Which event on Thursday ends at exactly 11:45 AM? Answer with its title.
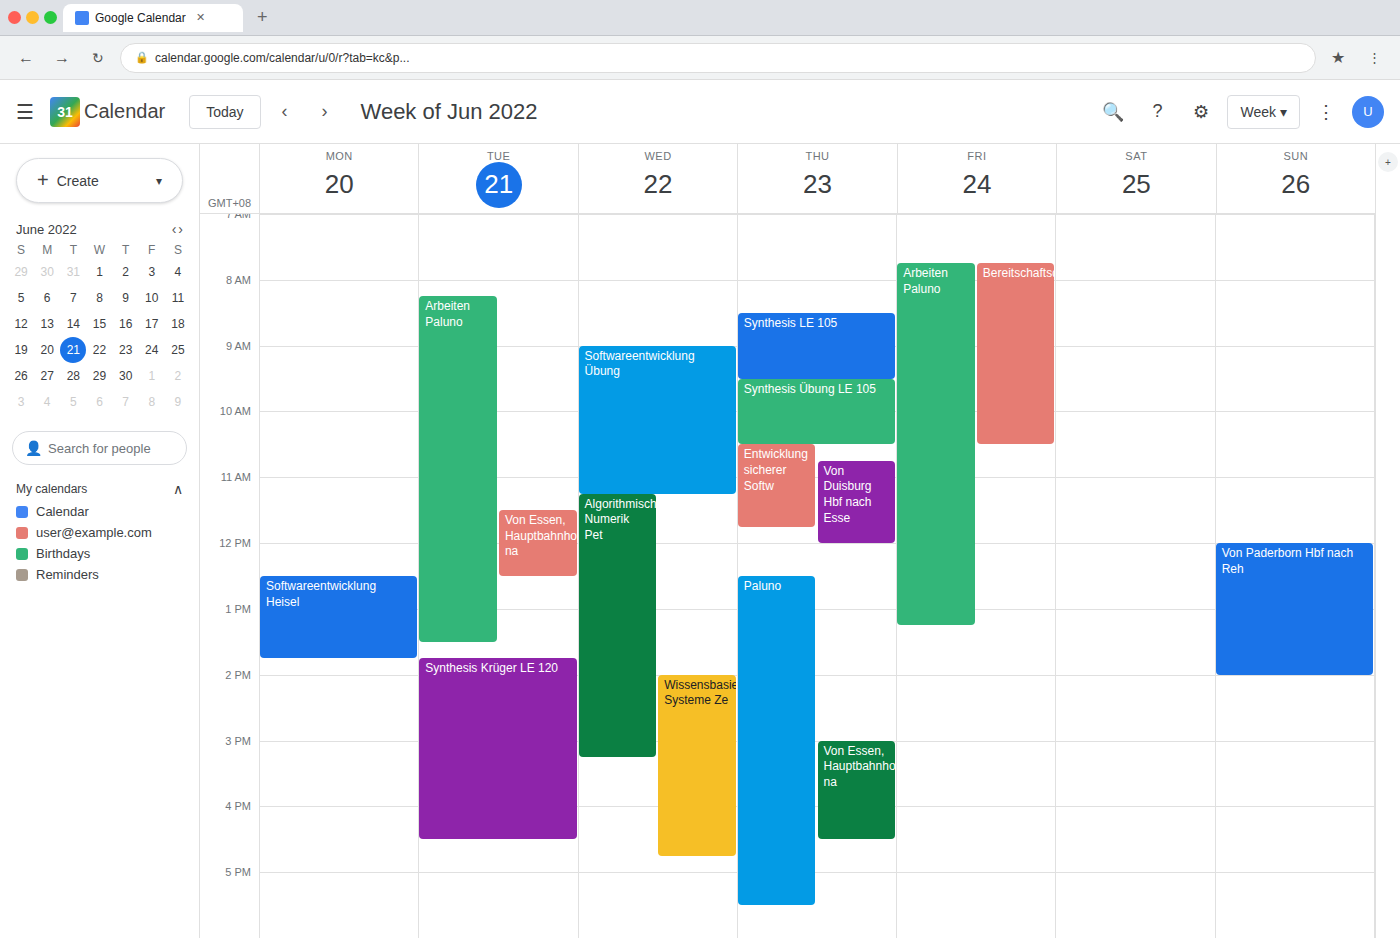
"Entwicklung sicherer Softw"